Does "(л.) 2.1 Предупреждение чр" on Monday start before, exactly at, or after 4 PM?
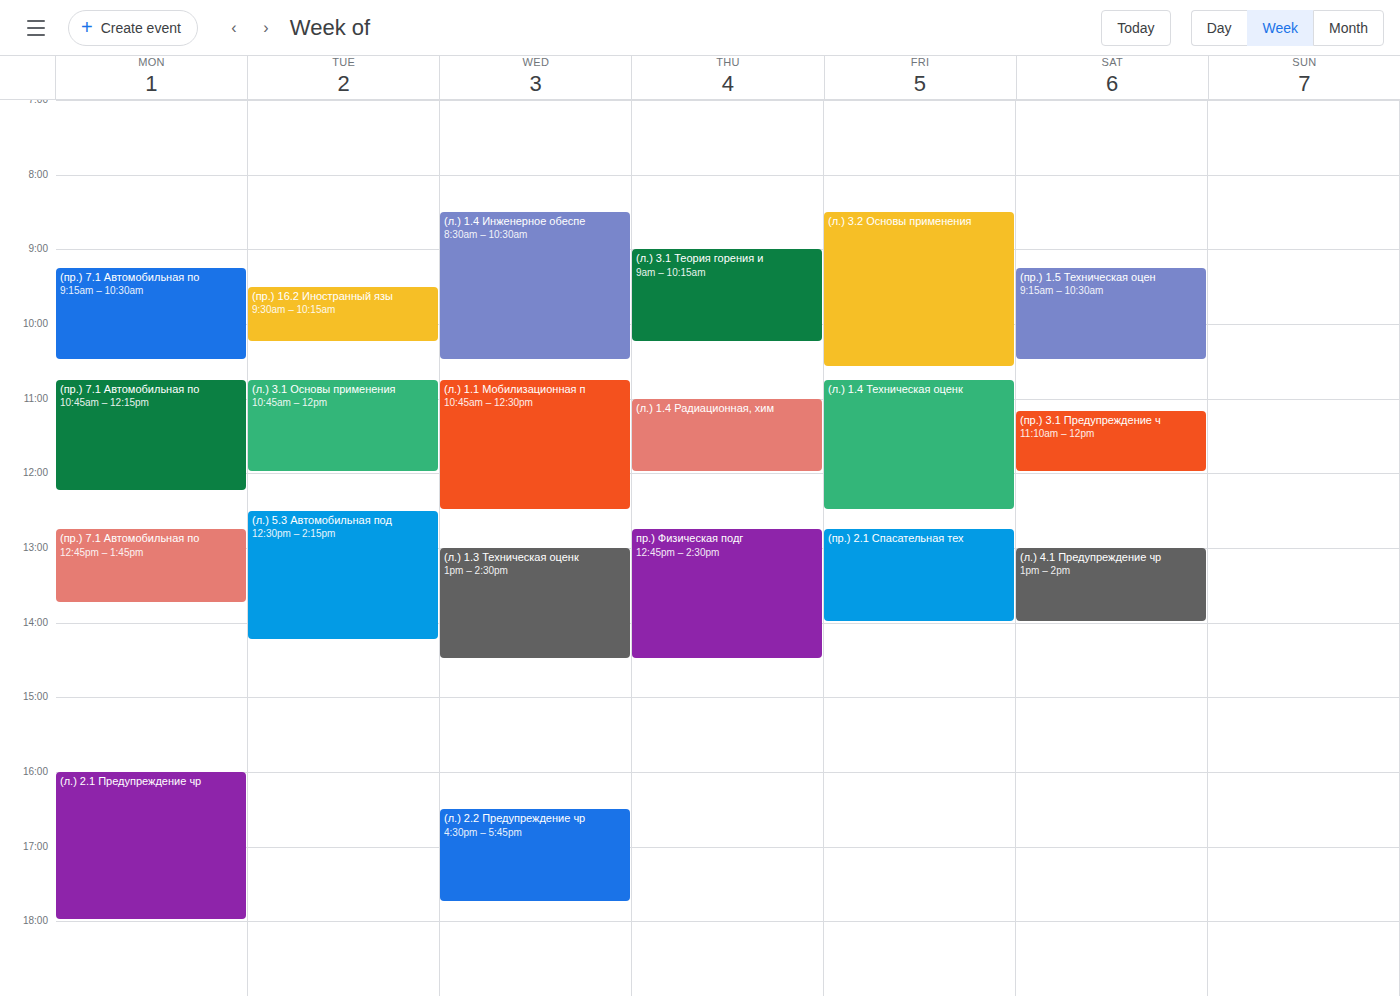
4:00 PM -- exactly at 4 PM, on the 4 PM line.